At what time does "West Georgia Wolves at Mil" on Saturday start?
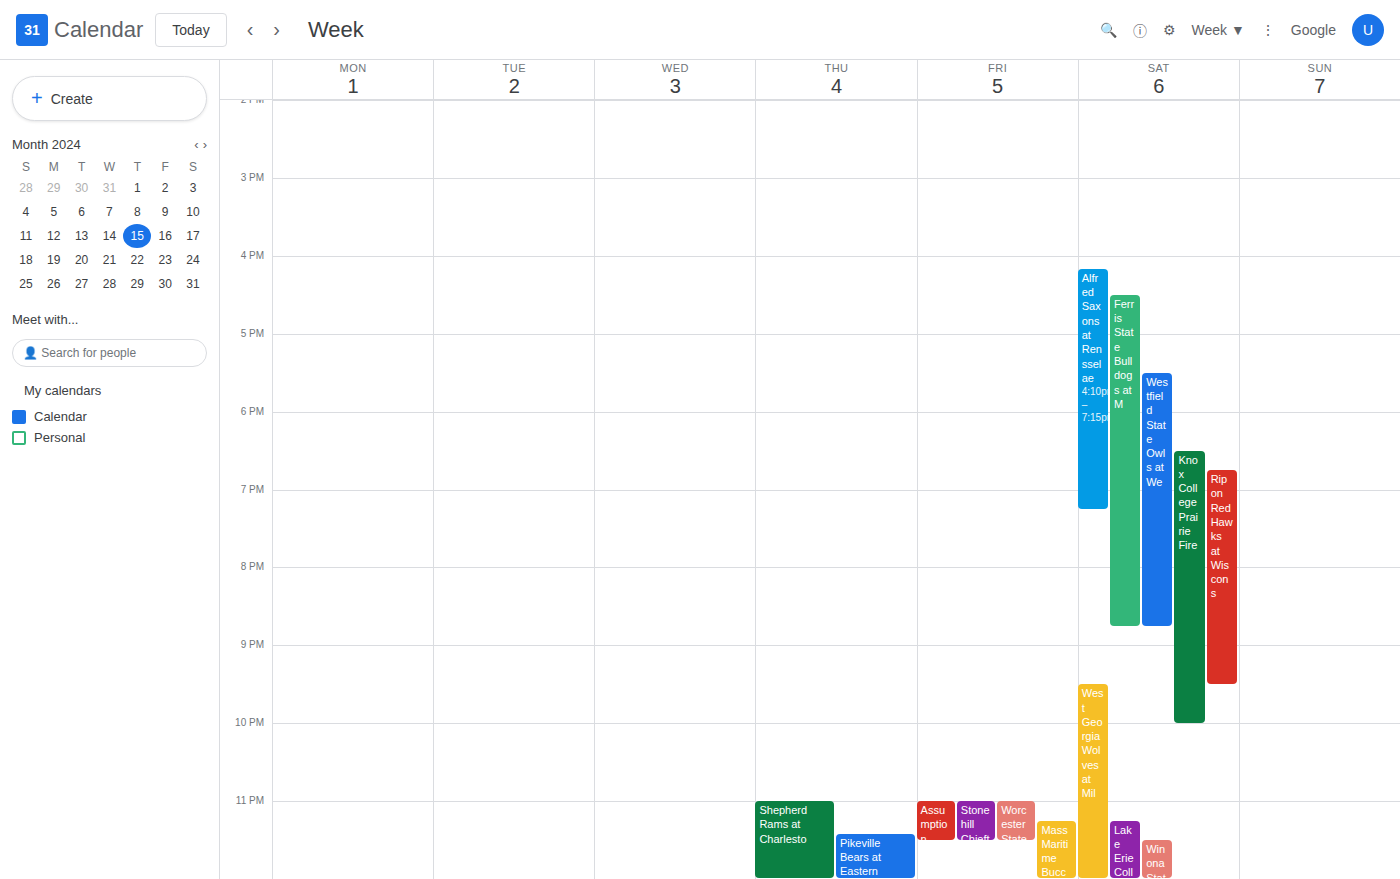
21:30